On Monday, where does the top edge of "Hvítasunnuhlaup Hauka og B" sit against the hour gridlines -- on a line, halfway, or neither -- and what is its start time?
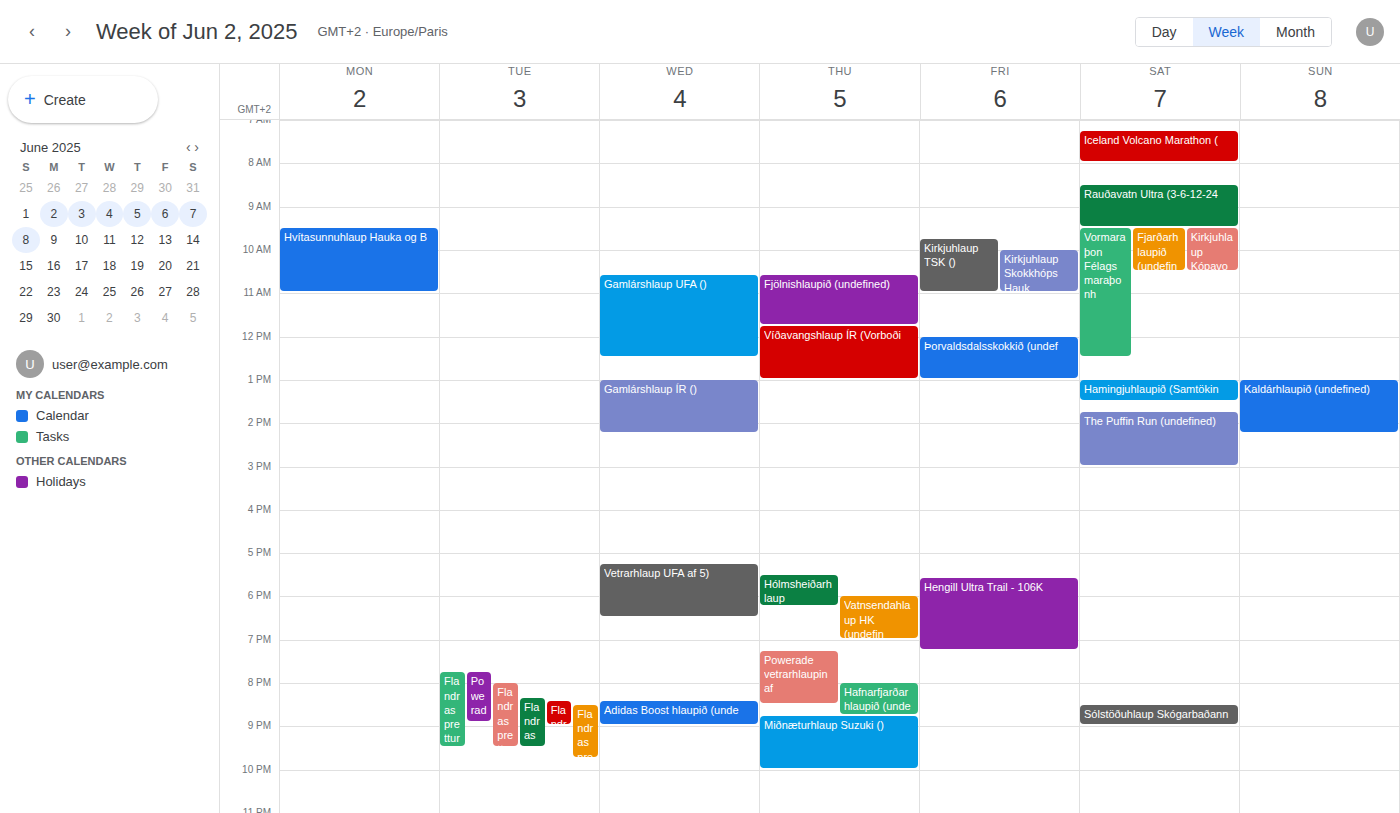
9:30 AM -- halfway between the 9 AM and 10 AM lines.